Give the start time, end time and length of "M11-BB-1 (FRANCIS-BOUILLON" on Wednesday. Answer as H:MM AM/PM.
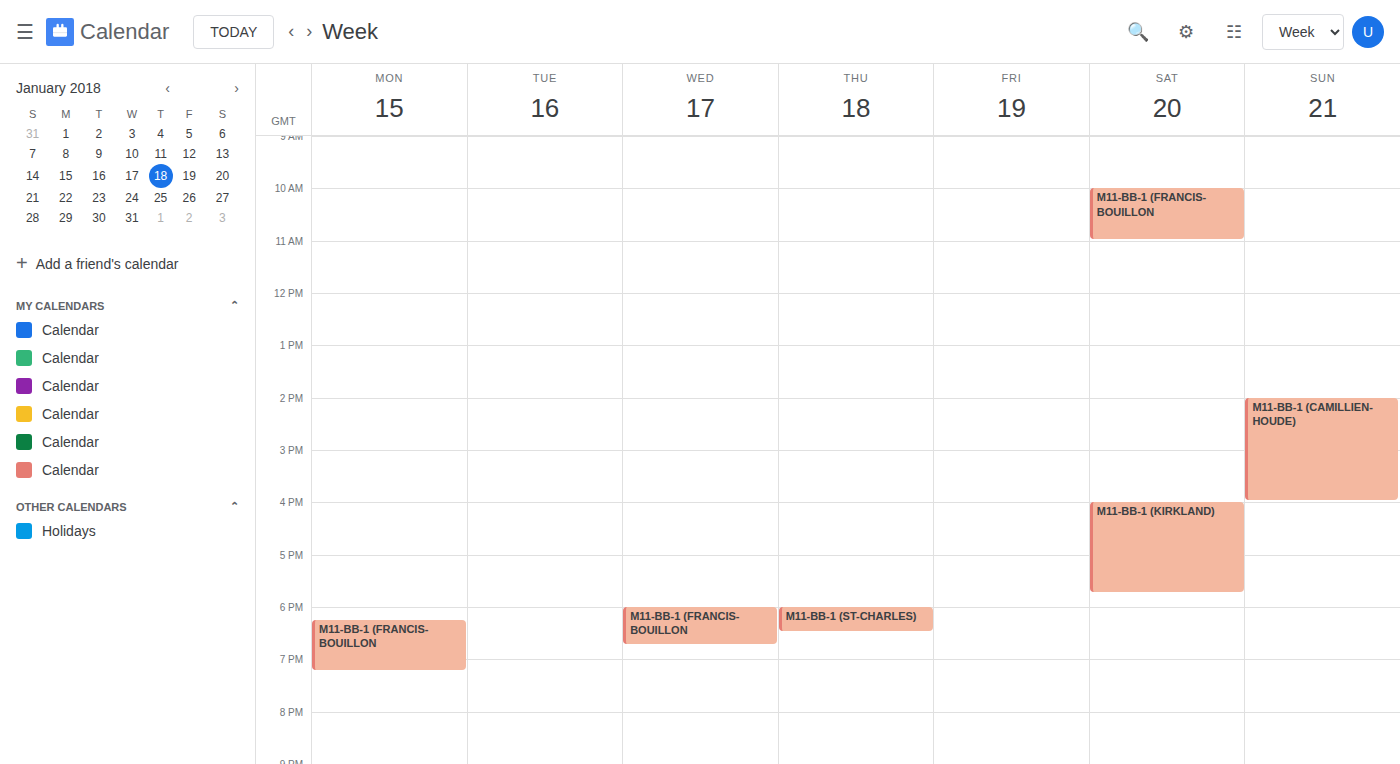
6:00 PM to 6:45 PM, 45 minutes